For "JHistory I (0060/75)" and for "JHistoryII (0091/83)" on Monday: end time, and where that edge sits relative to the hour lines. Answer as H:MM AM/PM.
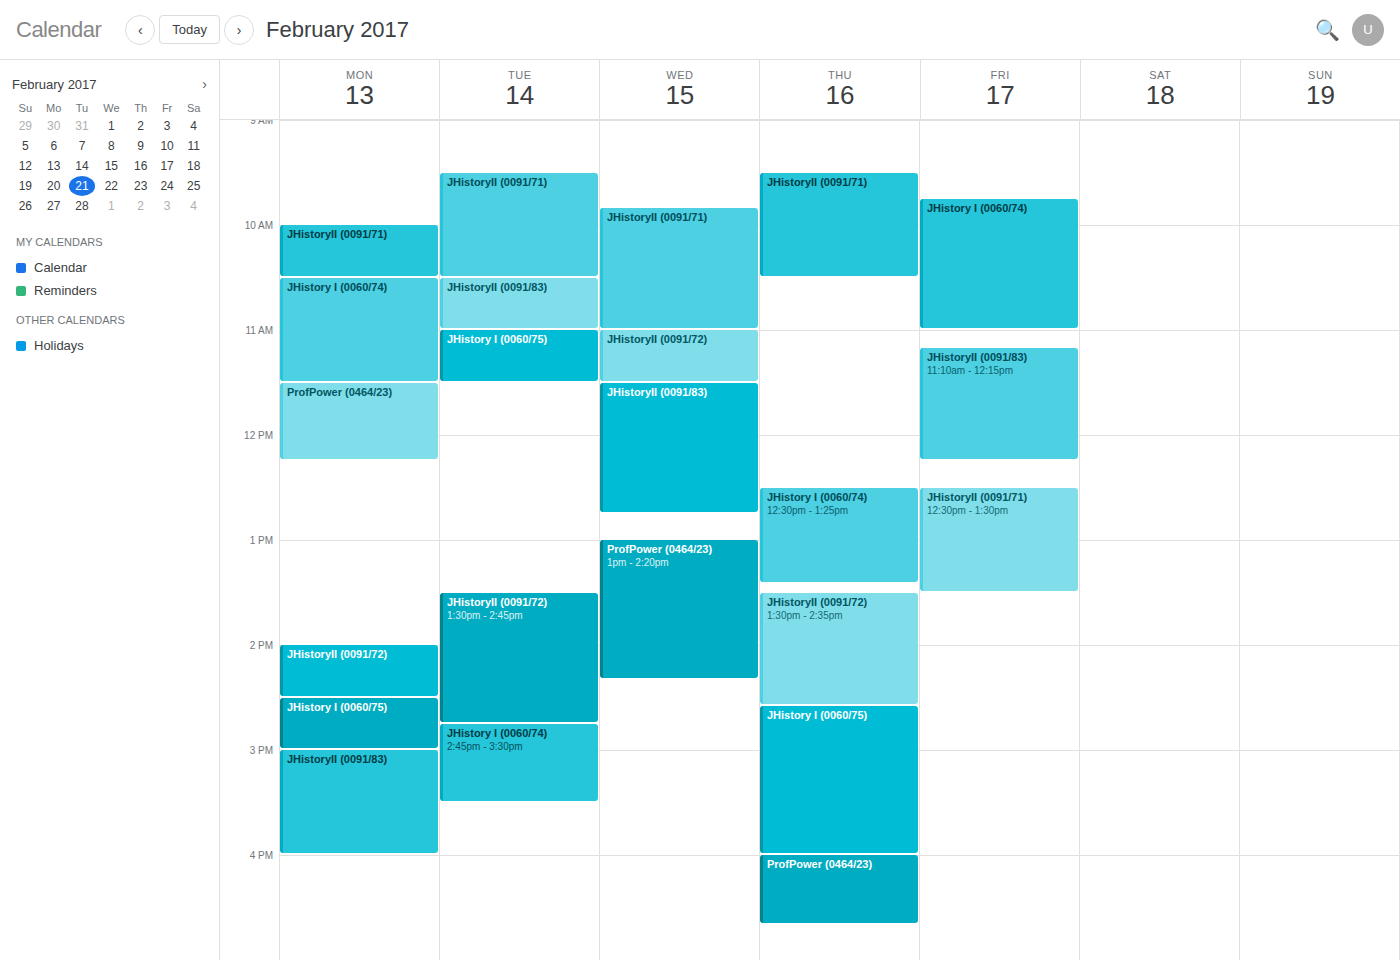
"JHistory I (0060/75)": 3:00 PM, exactly on the 3 PM line. "JHistoryII (0091/83)": 4:00 PM, exactly on the 4 PM line.